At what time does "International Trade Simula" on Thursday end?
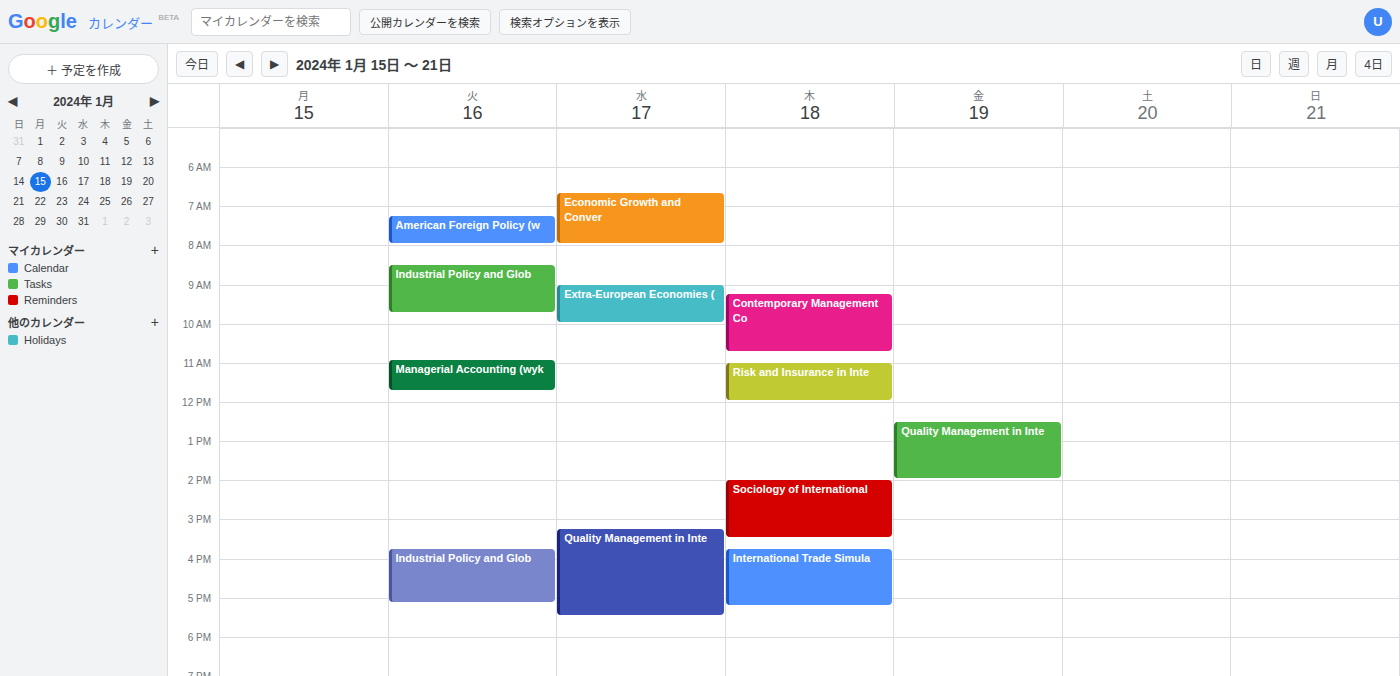
17:15